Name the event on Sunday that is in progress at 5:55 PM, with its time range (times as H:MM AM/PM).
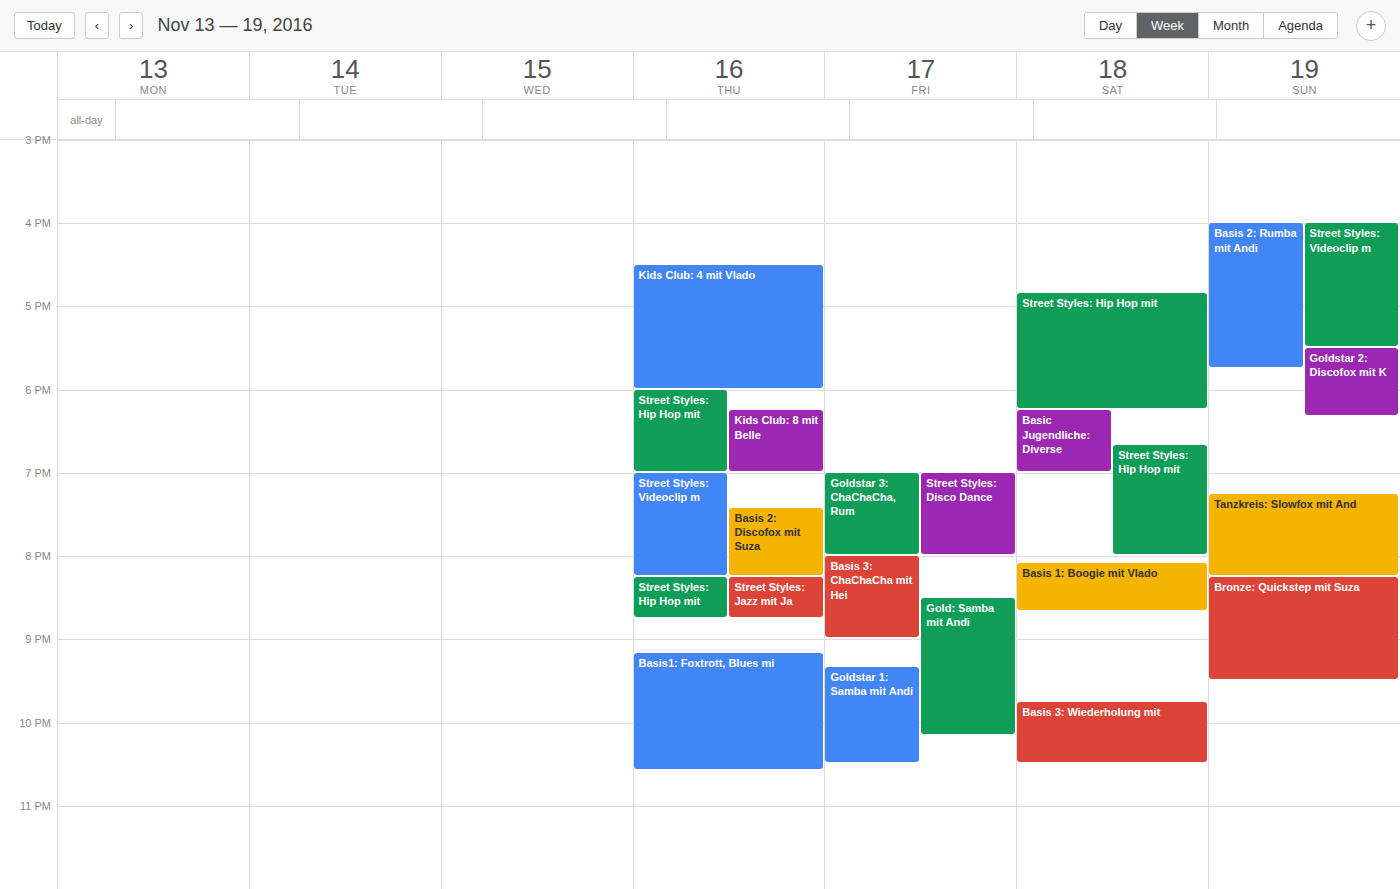
"Goldstar 2: Discofox mit K", 5:30 PM to 6:20 PM